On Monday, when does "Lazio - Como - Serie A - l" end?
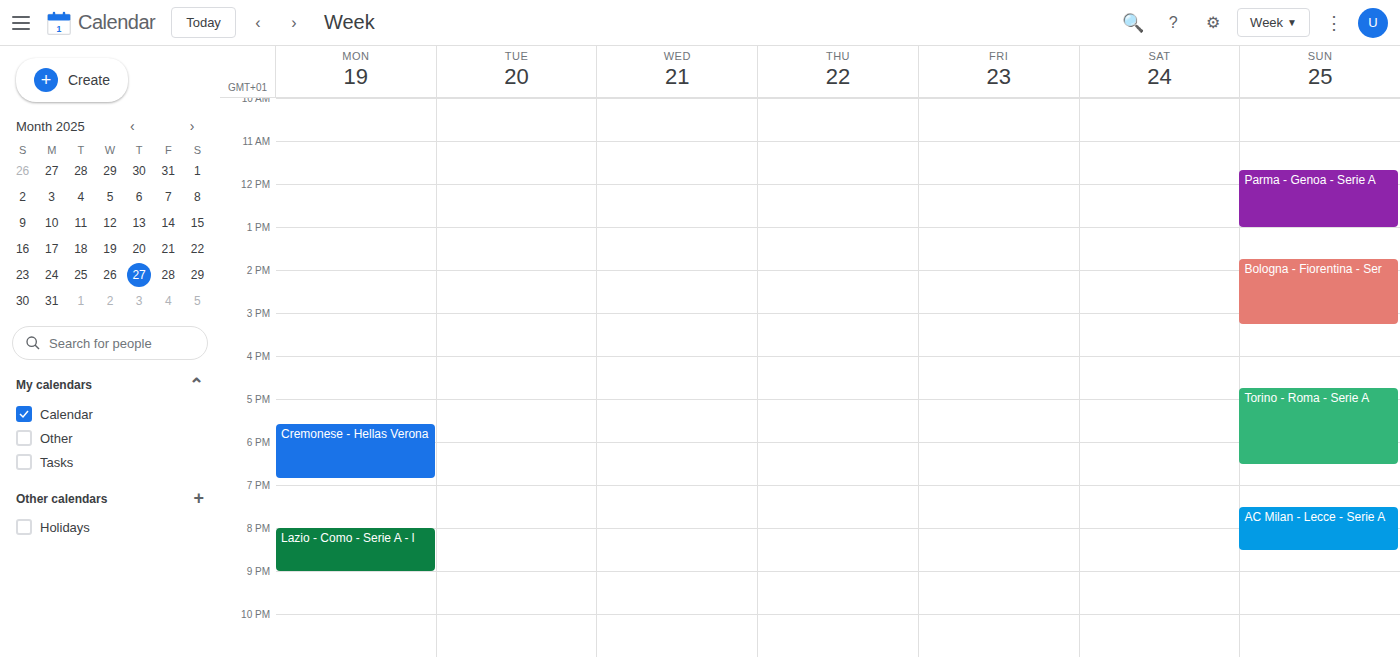
9:00 PM